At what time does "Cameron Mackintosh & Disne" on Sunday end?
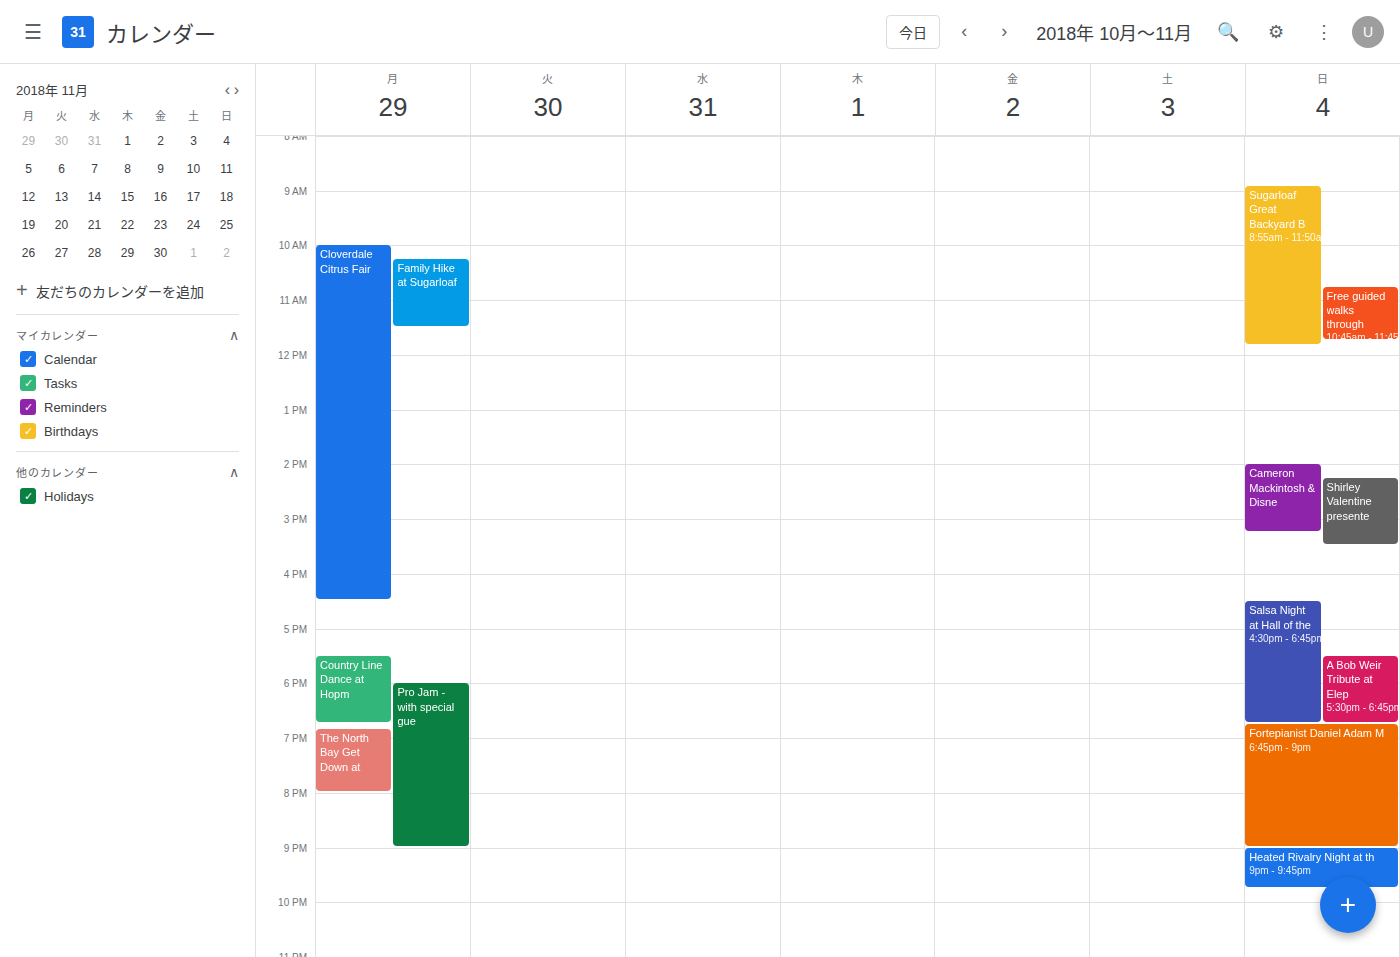
3:15 PM